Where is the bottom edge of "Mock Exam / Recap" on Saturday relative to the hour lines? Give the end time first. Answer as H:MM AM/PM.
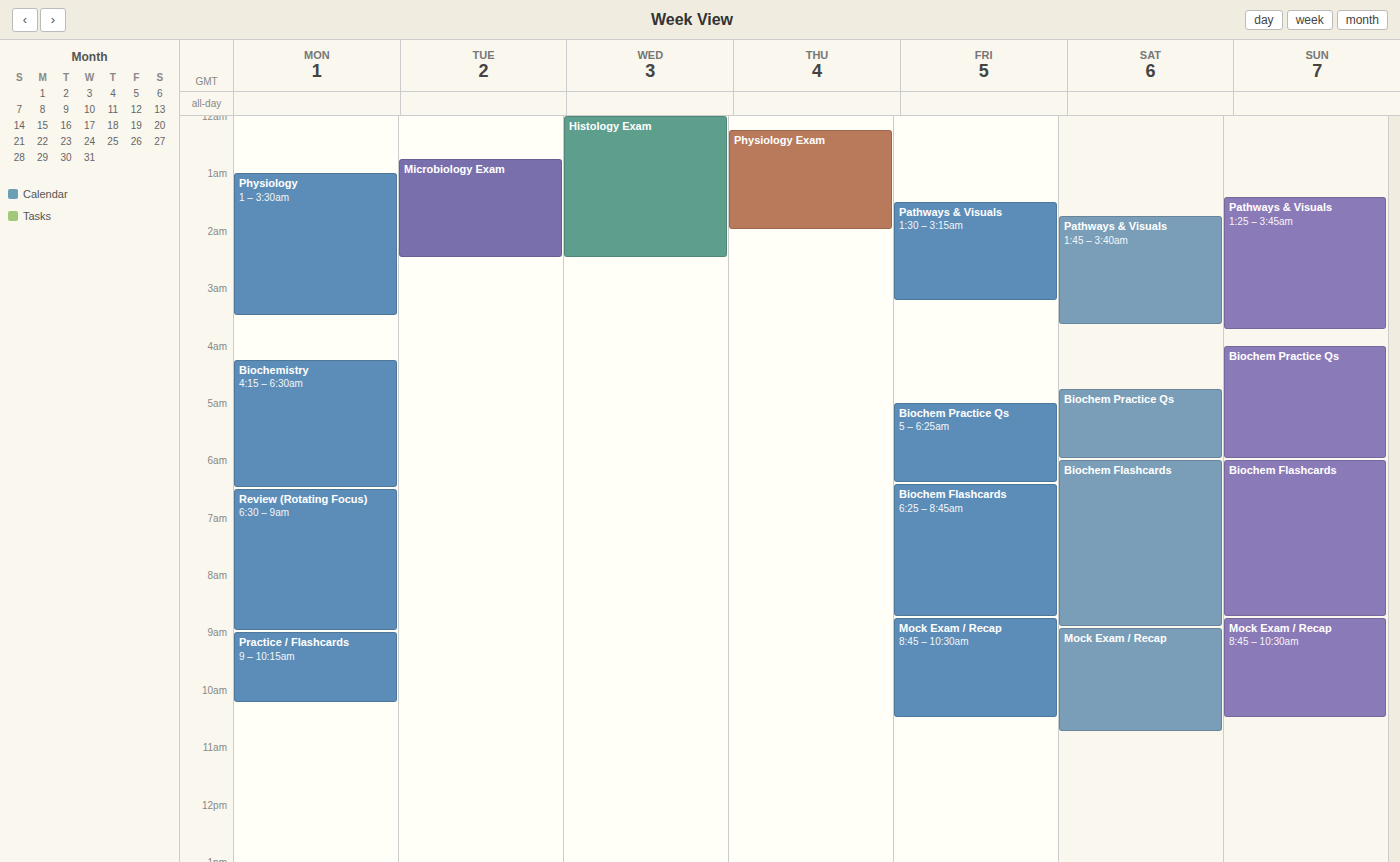
10:45 AM -- neither: three quarters of the way from the 10 AM line to the 11 AM line.